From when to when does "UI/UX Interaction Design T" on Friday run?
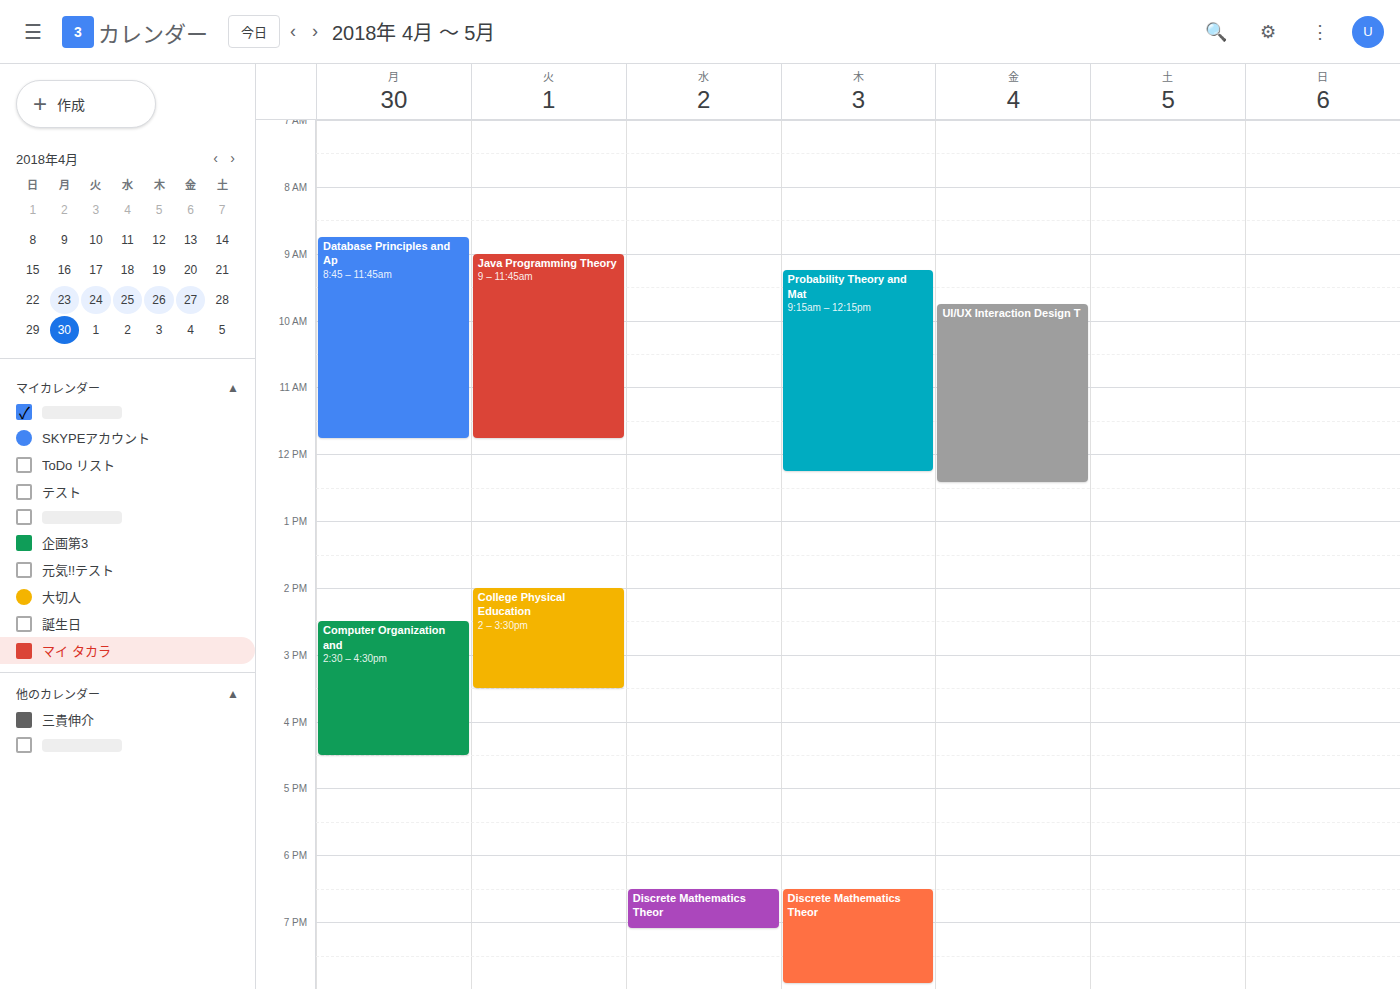
9:45 AM to 12:25 PM